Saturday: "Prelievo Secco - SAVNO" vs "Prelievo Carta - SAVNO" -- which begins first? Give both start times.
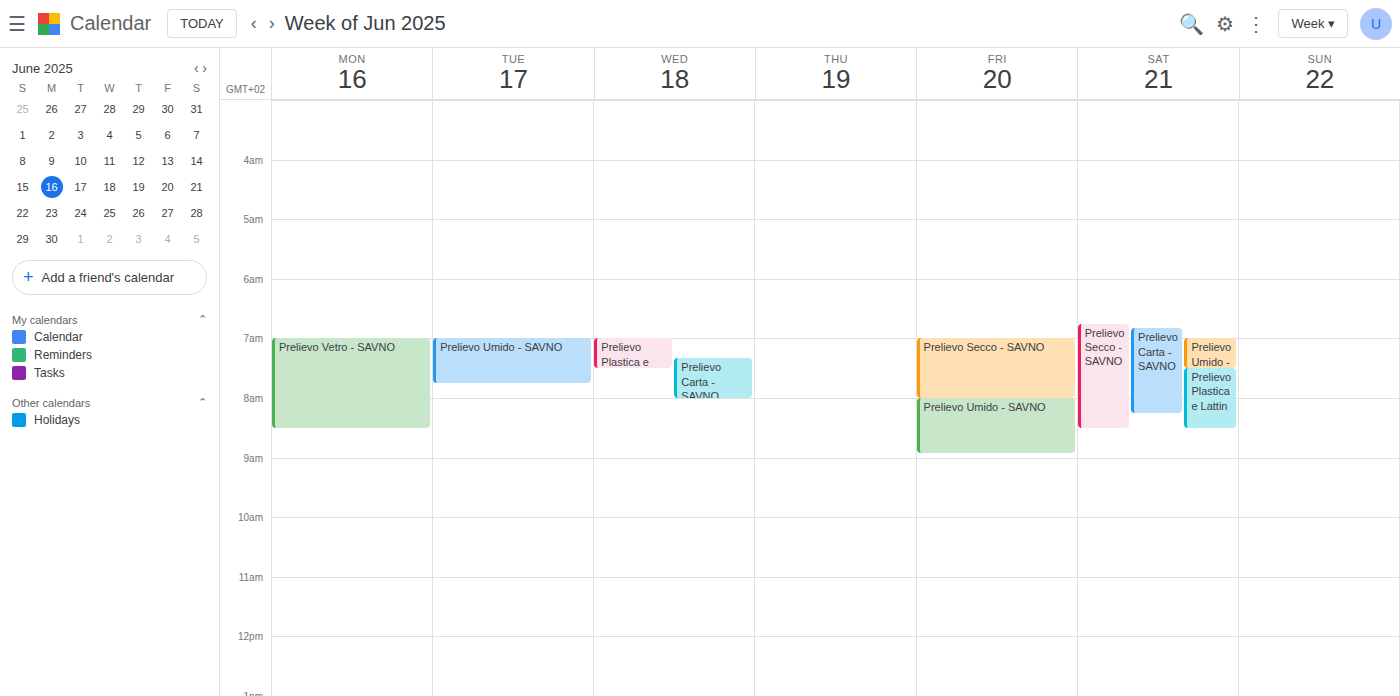
"Prelievo Secco - SAVNO" 6:45 AM; "Prelievo Carta - SAVNO" 6:50 AM.